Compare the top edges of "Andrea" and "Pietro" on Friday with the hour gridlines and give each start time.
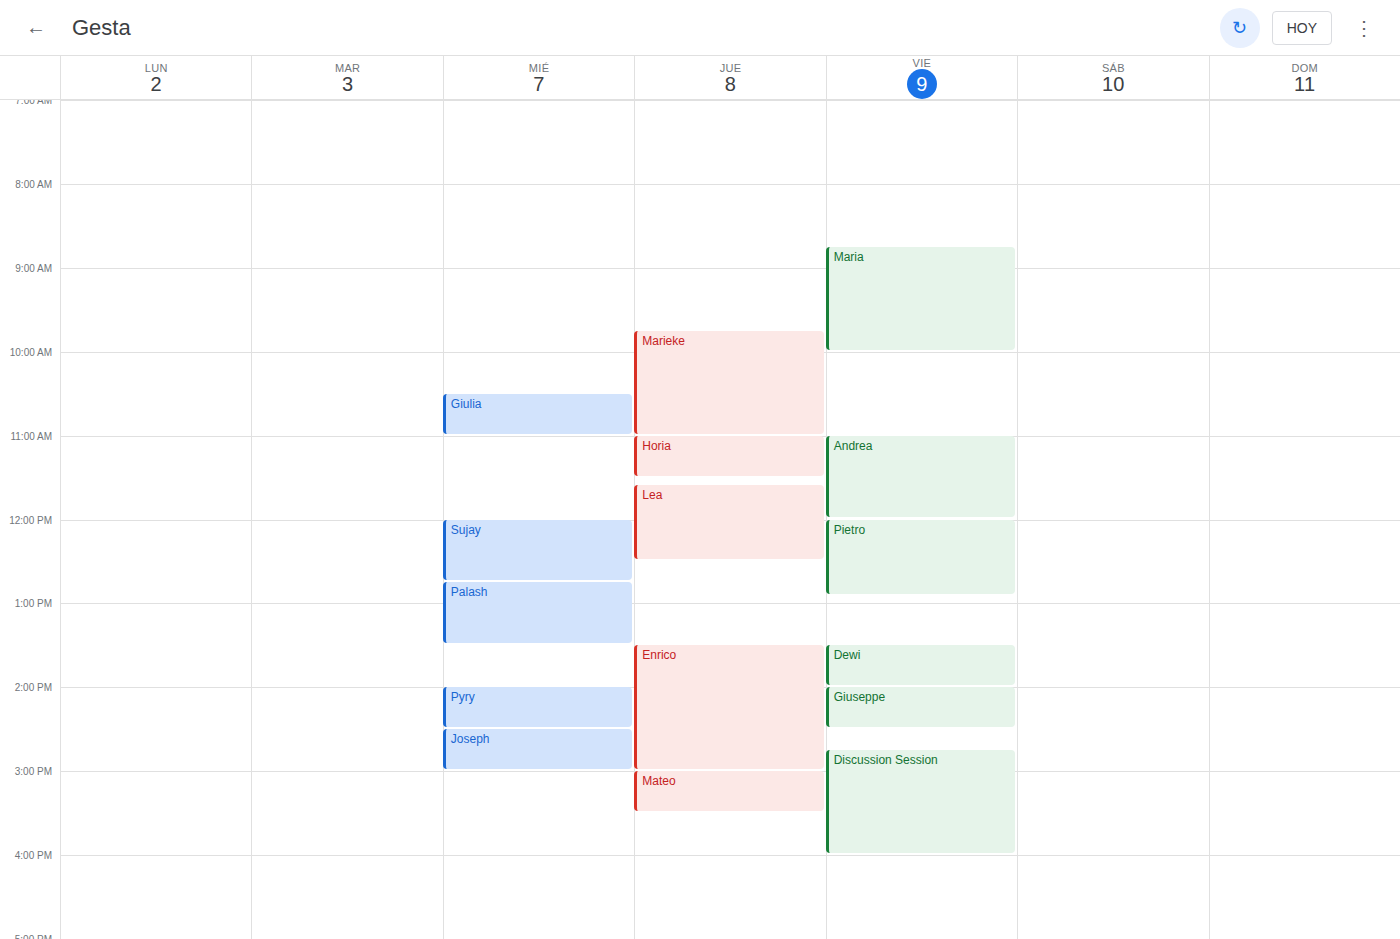
"Andrea": 11:00 AM, exactly on the 11 AM line. "Pietro": 12:00 PM, exactly on the 12 PM line.